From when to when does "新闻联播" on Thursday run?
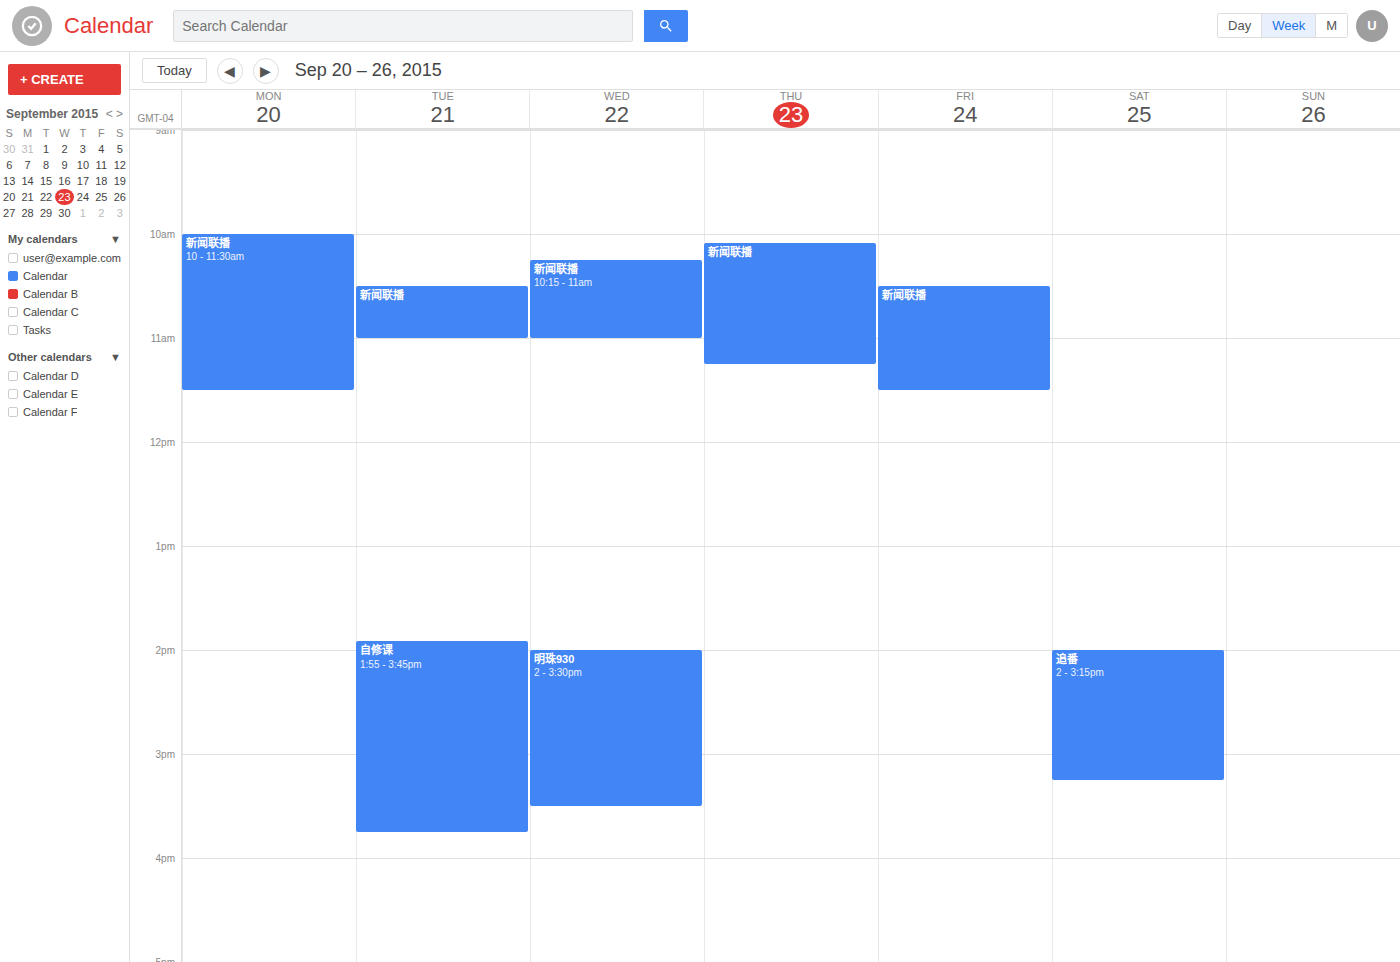
10:05 AM to 11:15 AM